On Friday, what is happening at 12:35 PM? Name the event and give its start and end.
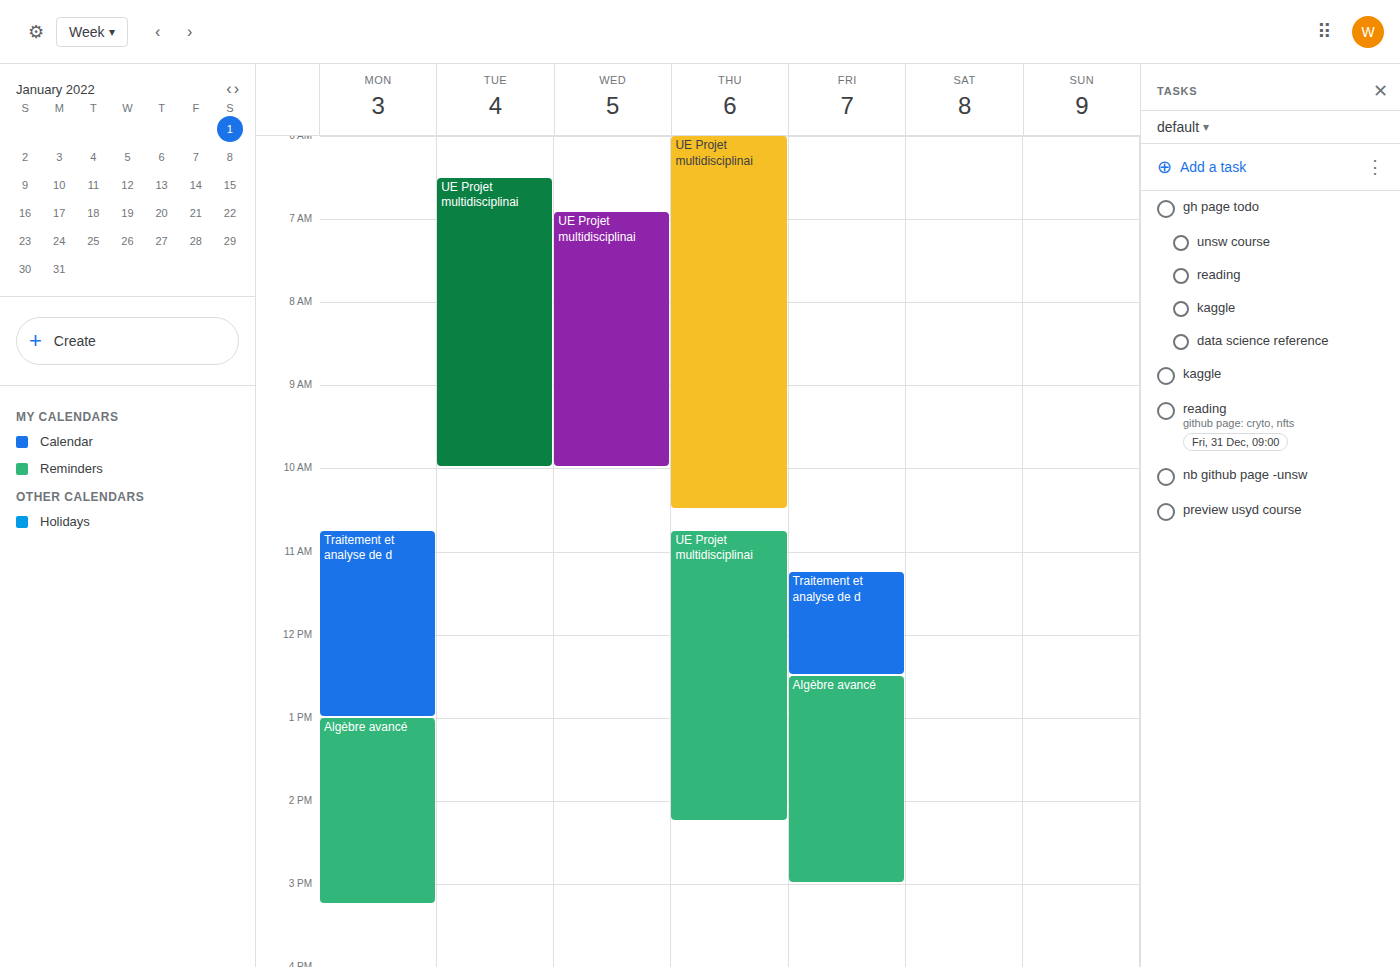
"Algèbre avancé", 12:30 PM to 3:00 PM